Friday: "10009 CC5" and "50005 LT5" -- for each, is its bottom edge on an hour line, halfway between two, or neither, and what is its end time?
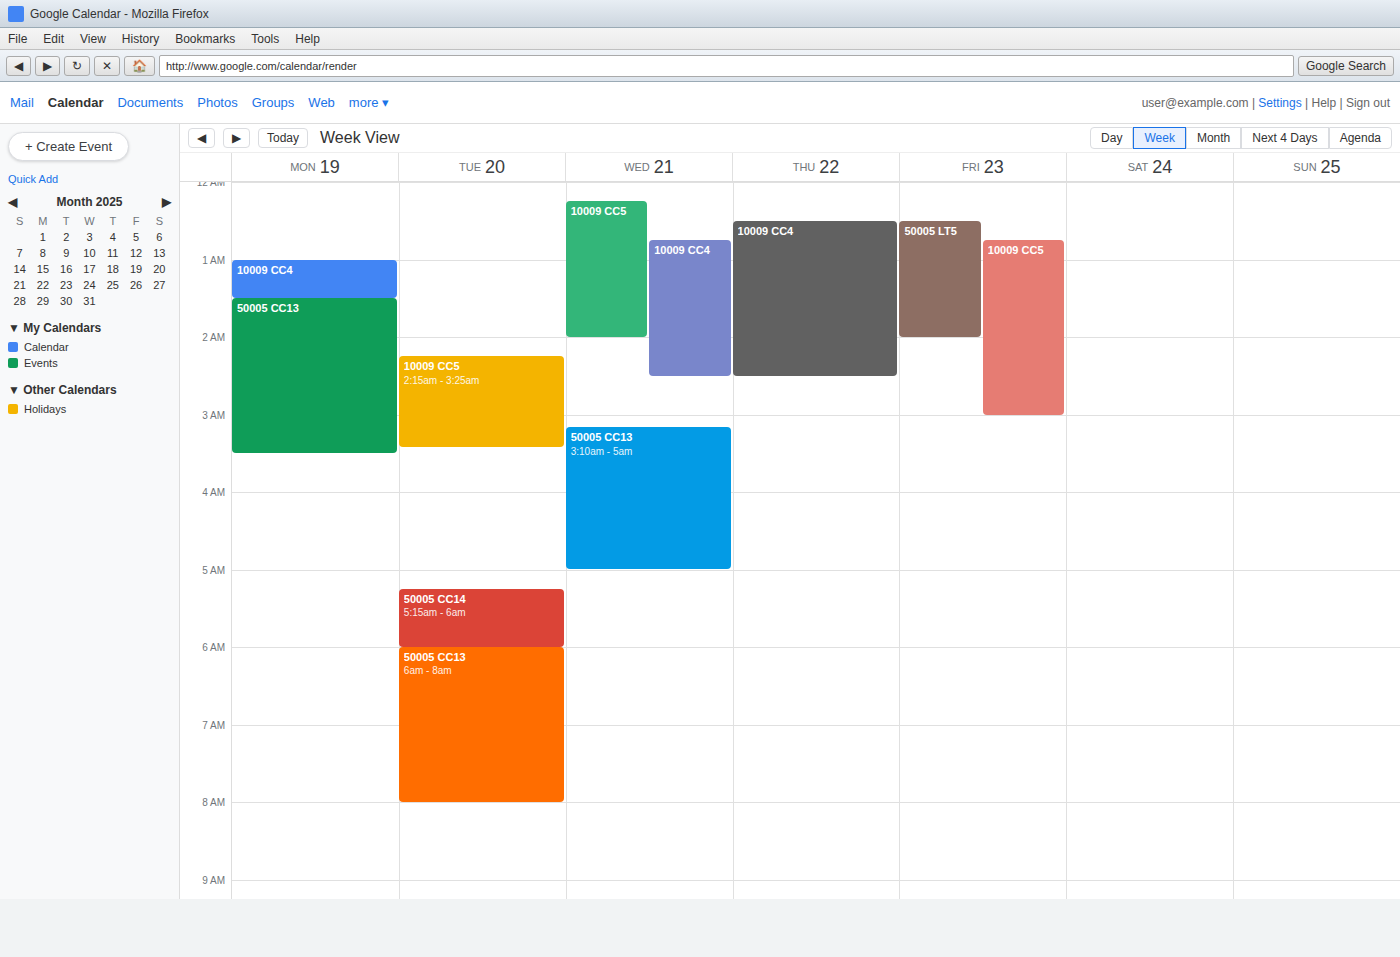
"10009 CC5": 03:00, exactly on the 03:00 line. "50005 LT5": 02:00, exactly on the 02:00 line.